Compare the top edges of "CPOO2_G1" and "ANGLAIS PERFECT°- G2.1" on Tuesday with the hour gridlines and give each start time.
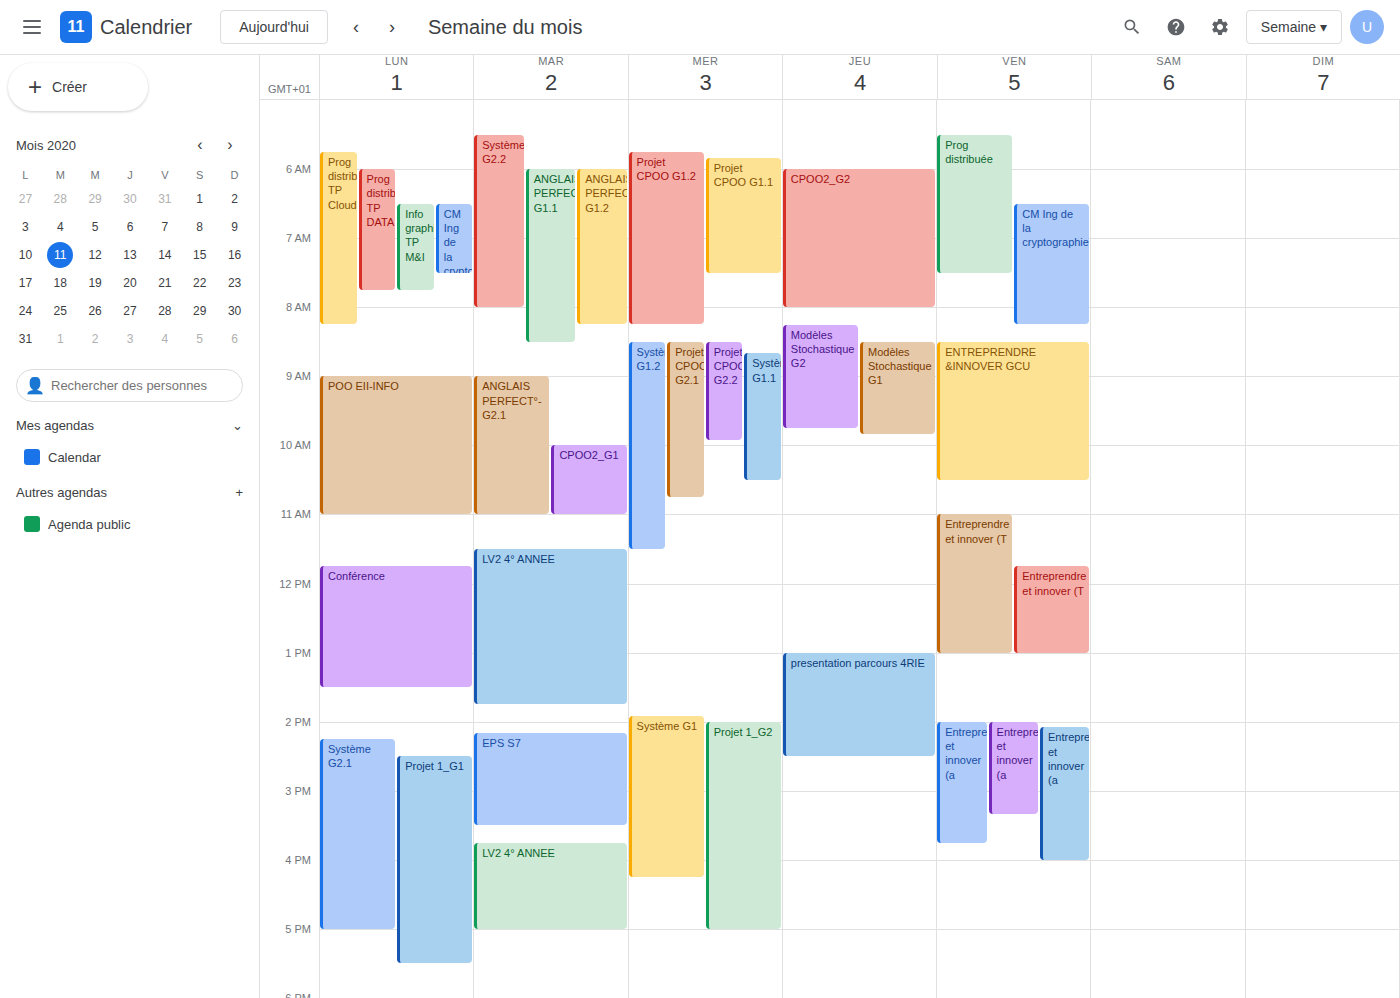
"CPOO2_G1": 10:00 AM, exactly on the 10 AM line. "ANGLAIS PERFECT°- G2.1": 9:00 AM, exactly on the 9 AM line.